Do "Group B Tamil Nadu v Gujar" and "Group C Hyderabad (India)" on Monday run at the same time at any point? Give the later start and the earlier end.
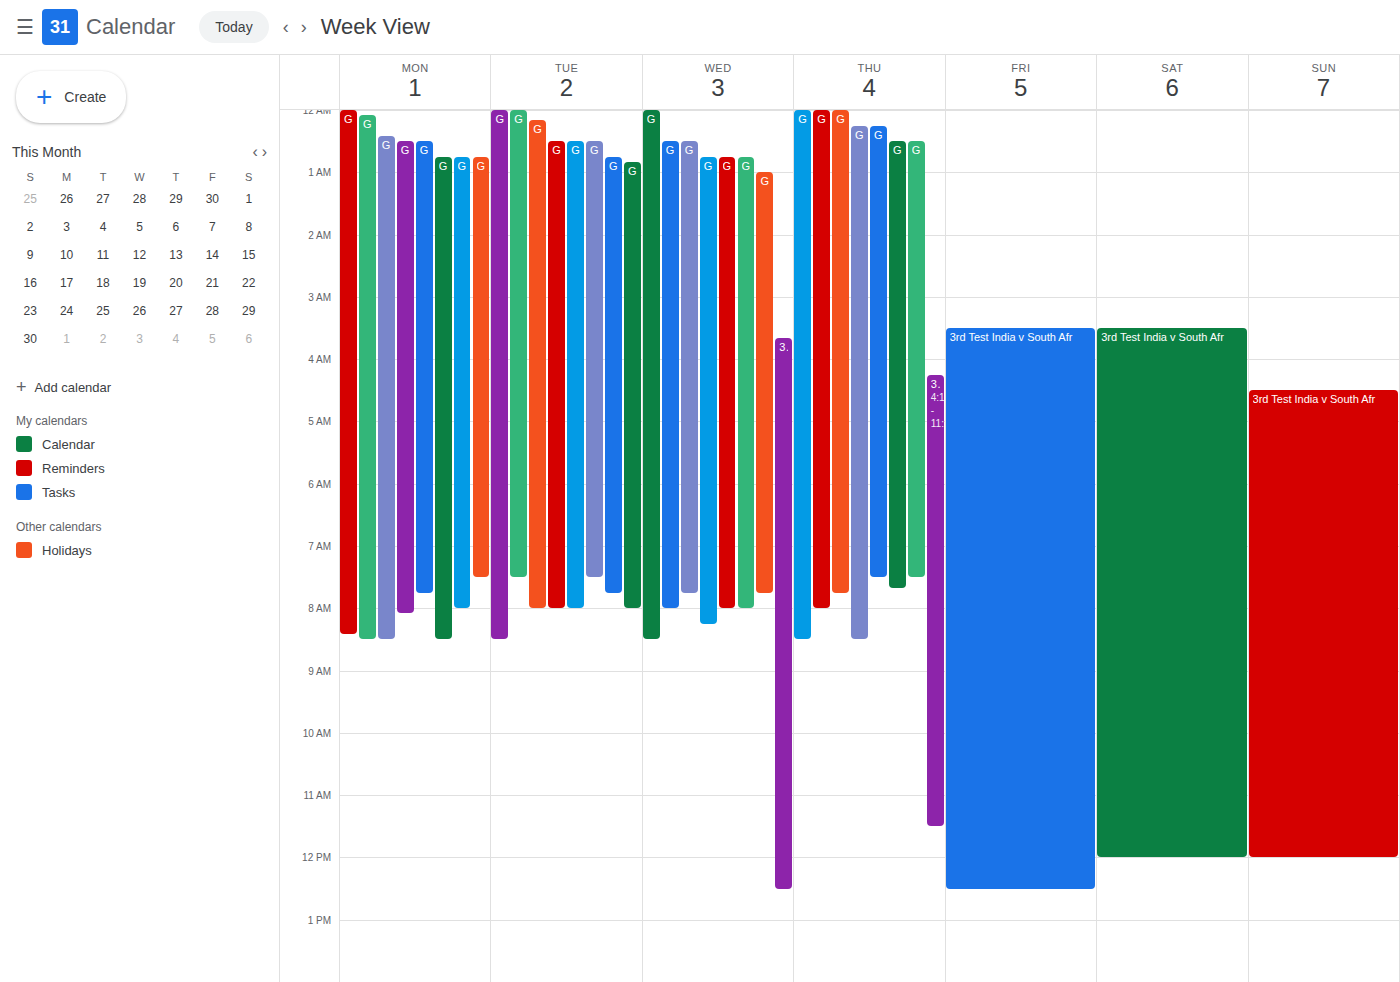
"Group B Tamil Nadu v Gujar" runs 12:25 AM to 8:30 AM, inside "Group C Hyderabad (India)" -- they overlap.